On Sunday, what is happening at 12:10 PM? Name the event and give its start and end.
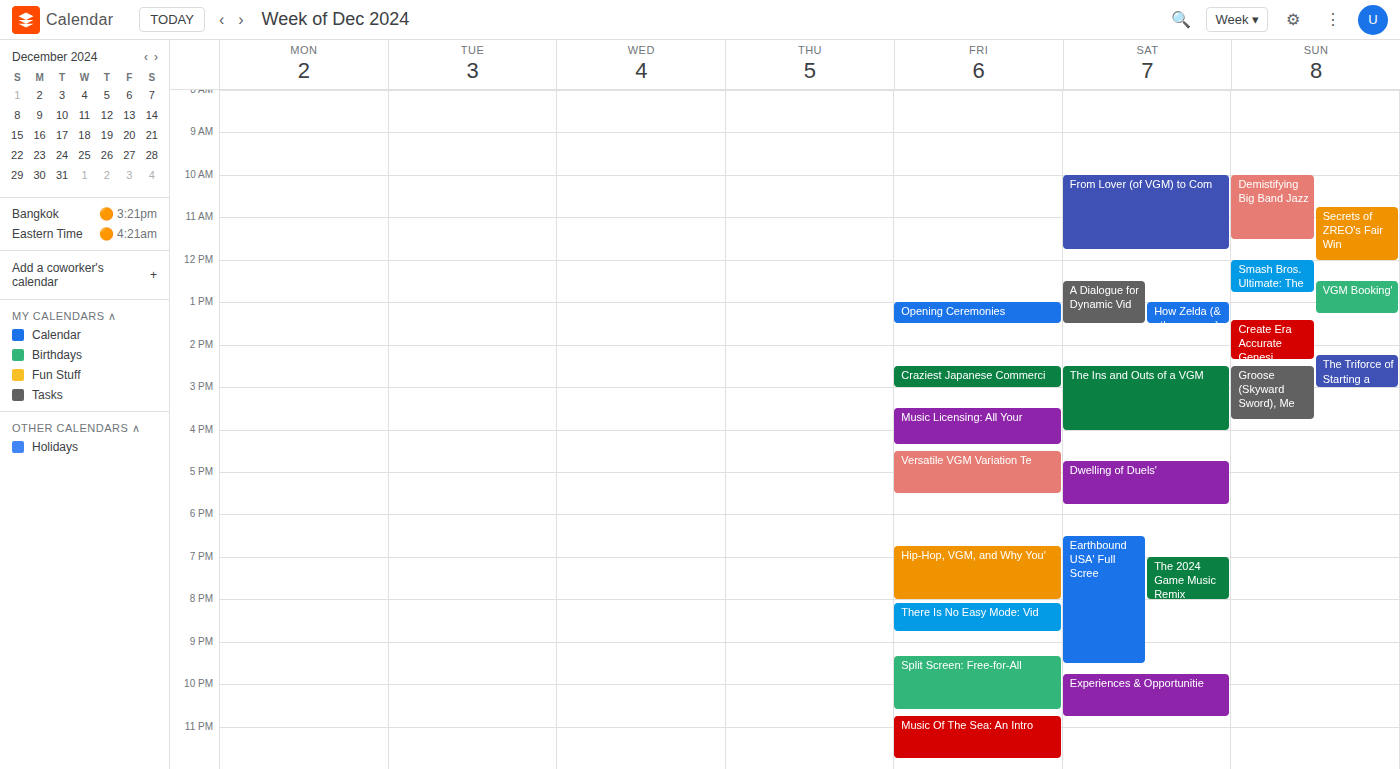
"Smash Bros. Ultimate: The", 12:00 PM to 12:45 PM